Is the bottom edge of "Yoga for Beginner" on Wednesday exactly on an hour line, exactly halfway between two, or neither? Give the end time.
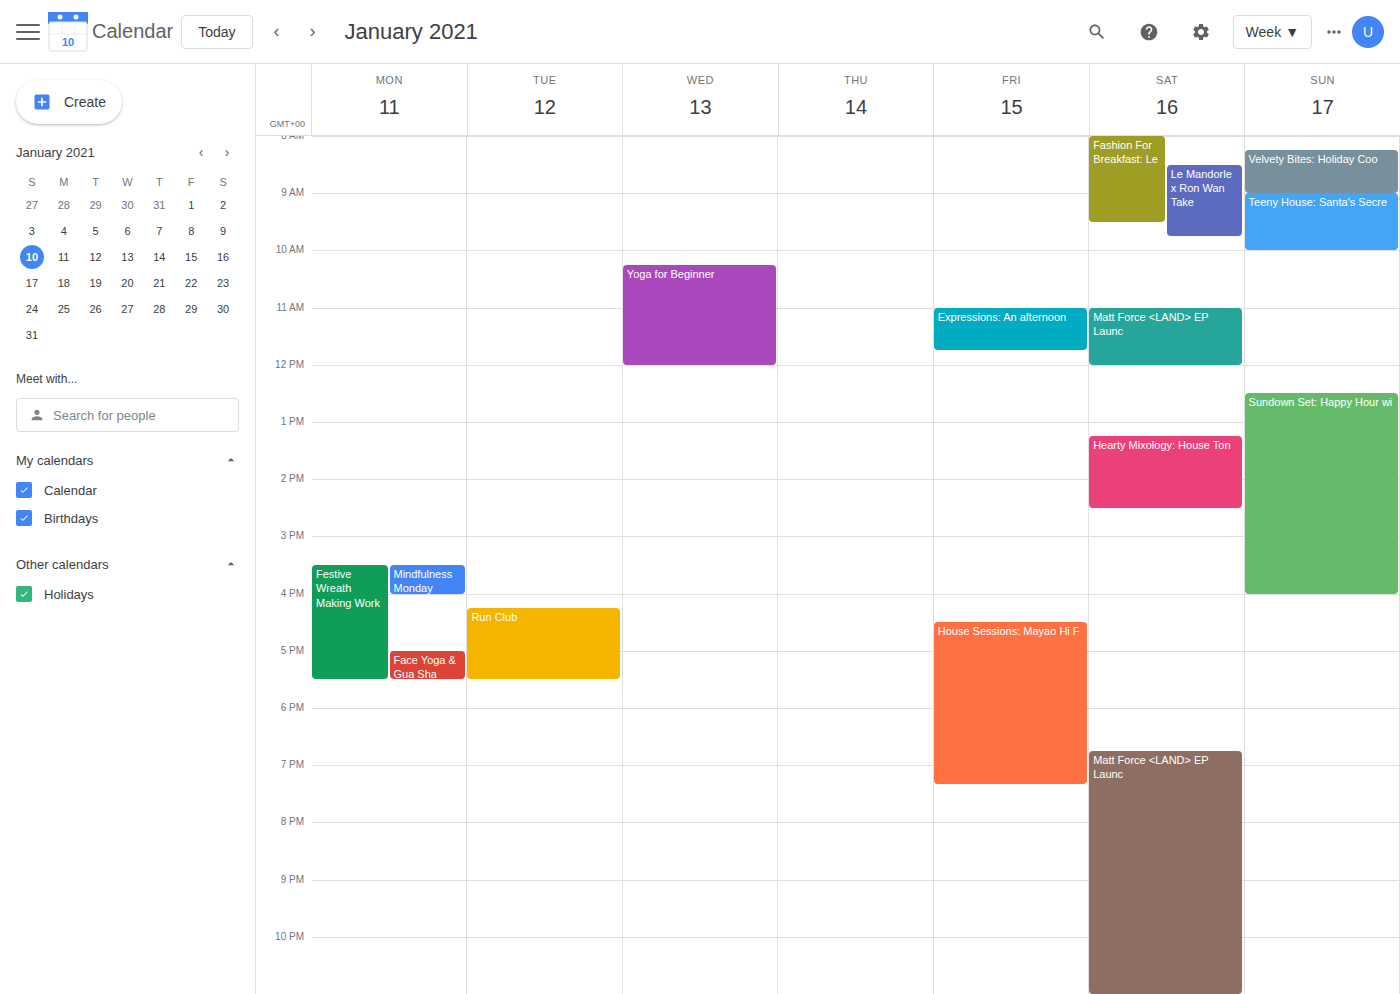
12:00 PM -- exactly on the 12 PM line.